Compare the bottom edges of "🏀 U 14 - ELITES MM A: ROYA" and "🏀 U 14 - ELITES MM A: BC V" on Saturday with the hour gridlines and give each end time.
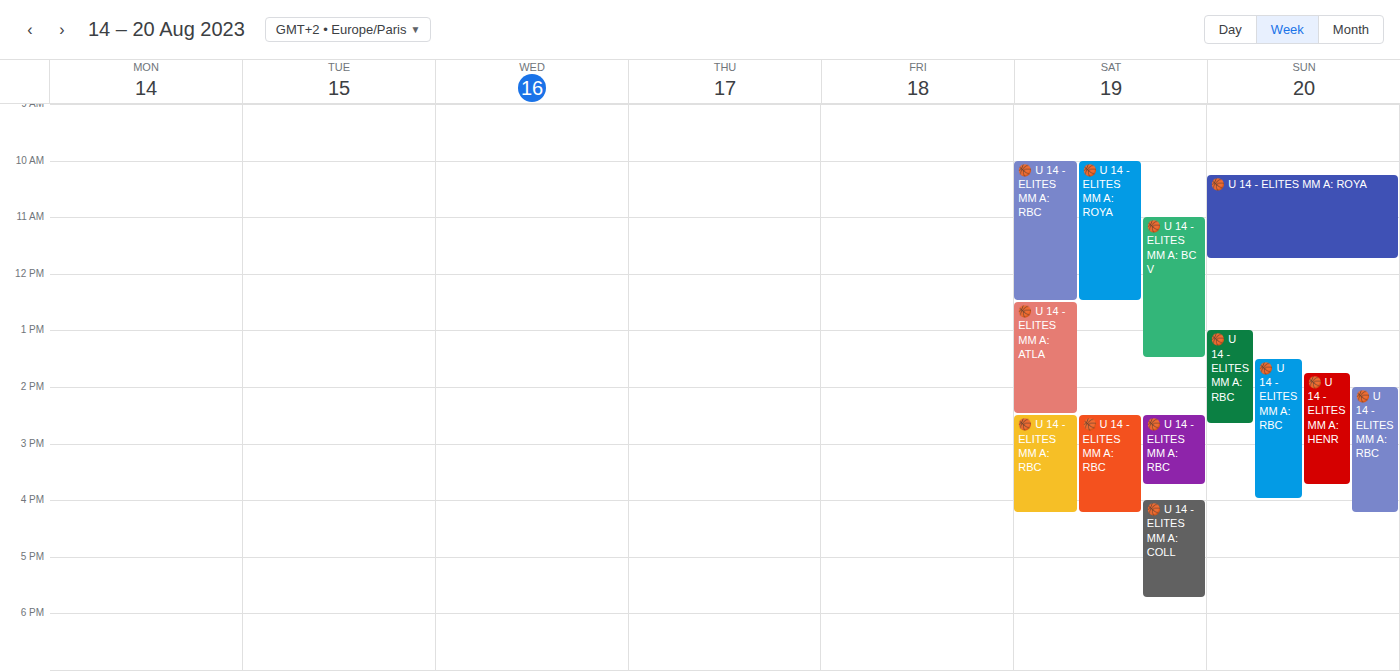
"🏀 U 14 - ELITES MM A: ROYA": 12:30 PM, halfway between the 12 PM and 1 PM lines. "🏀 U 14 - ELITES MM A: BC V": 1:30 PM, halfway between the 1 PM and 2 PM lines.